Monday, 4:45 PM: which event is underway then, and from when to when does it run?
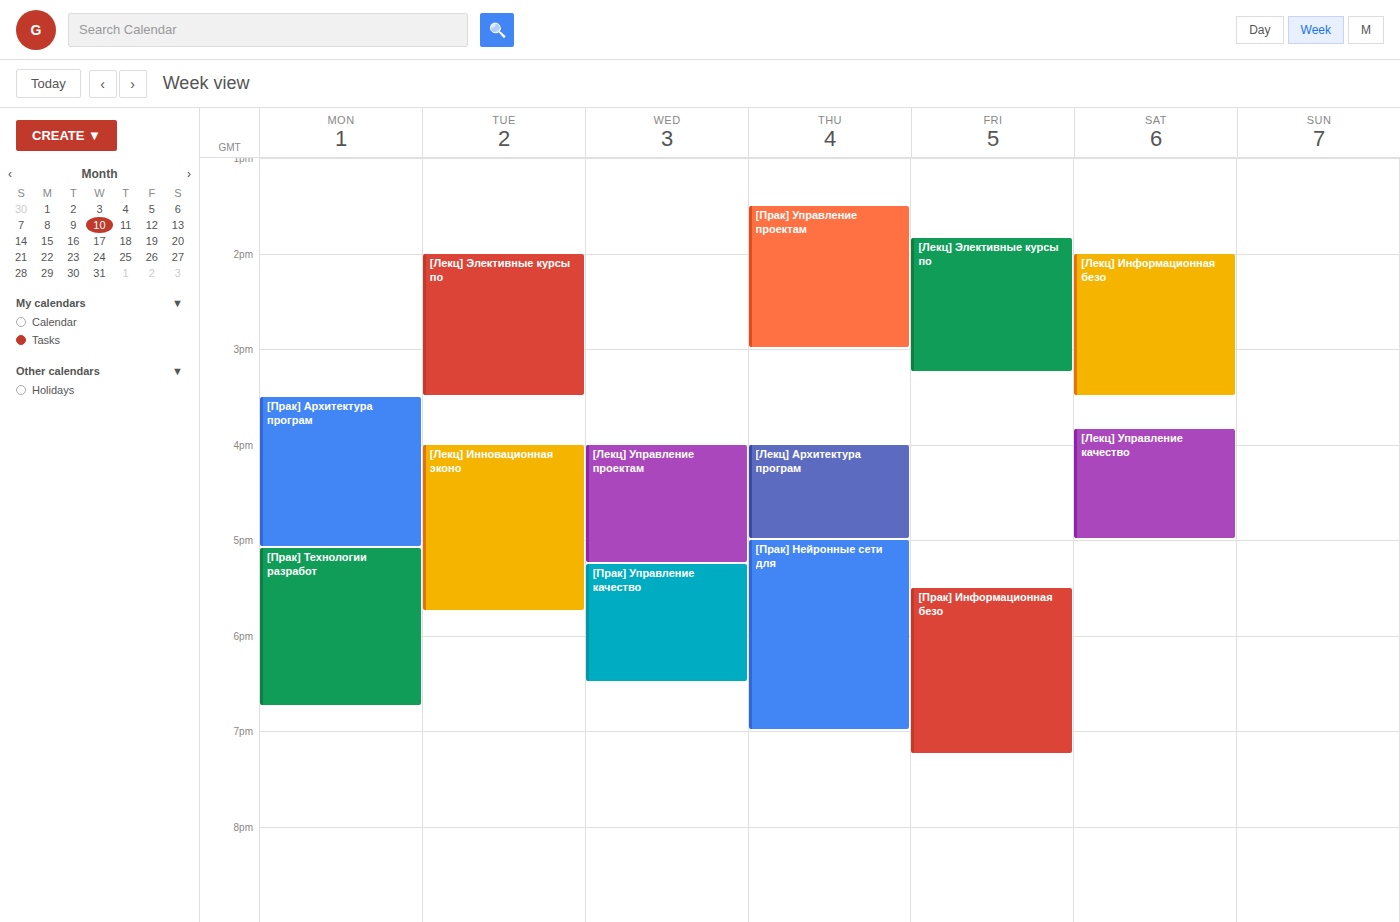
"[Прак] Архитектура програм", 3:30 PM to 5:05 PM